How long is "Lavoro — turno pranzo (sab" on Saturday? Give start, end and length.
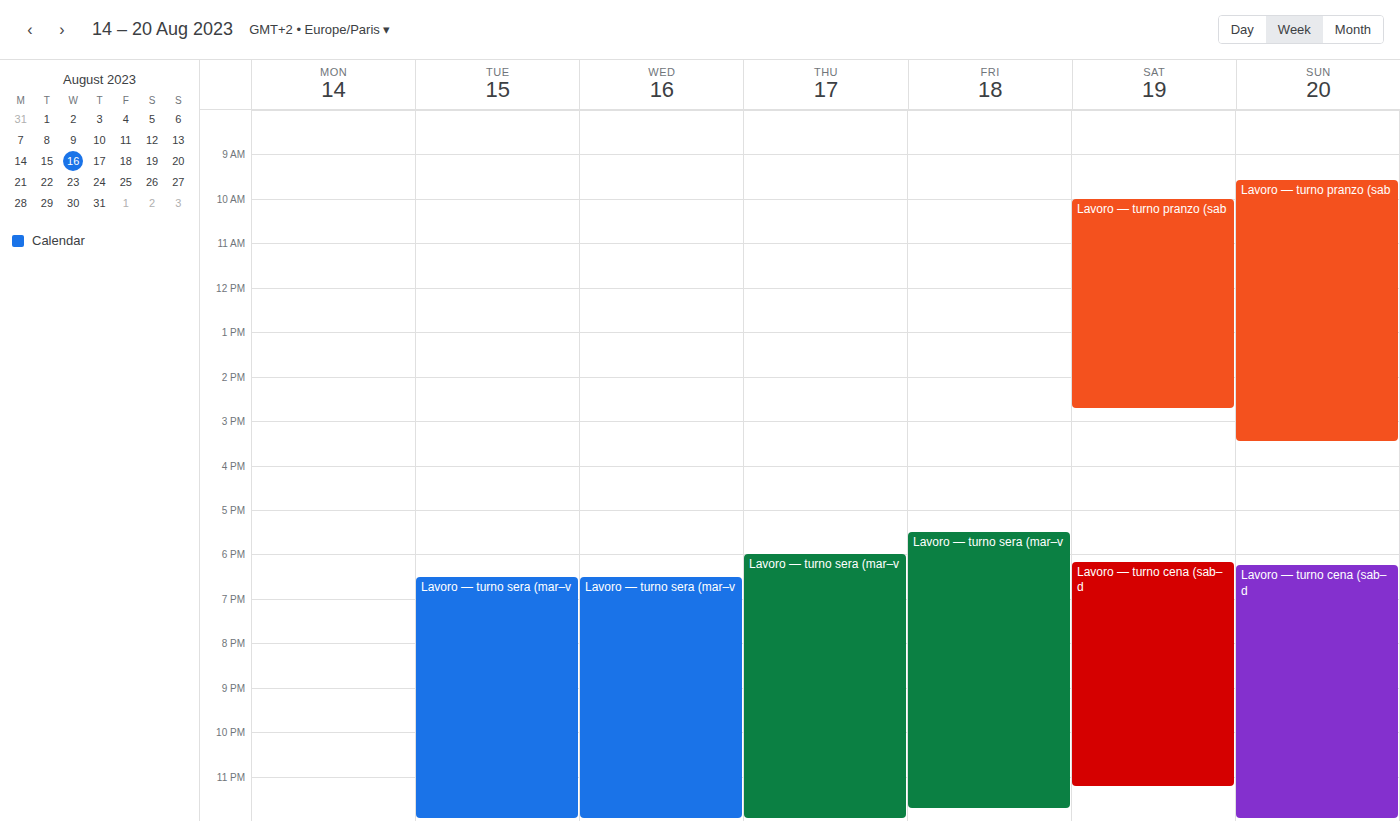
10:00 AM to 2:45 PM, 4 hours 45 minutes